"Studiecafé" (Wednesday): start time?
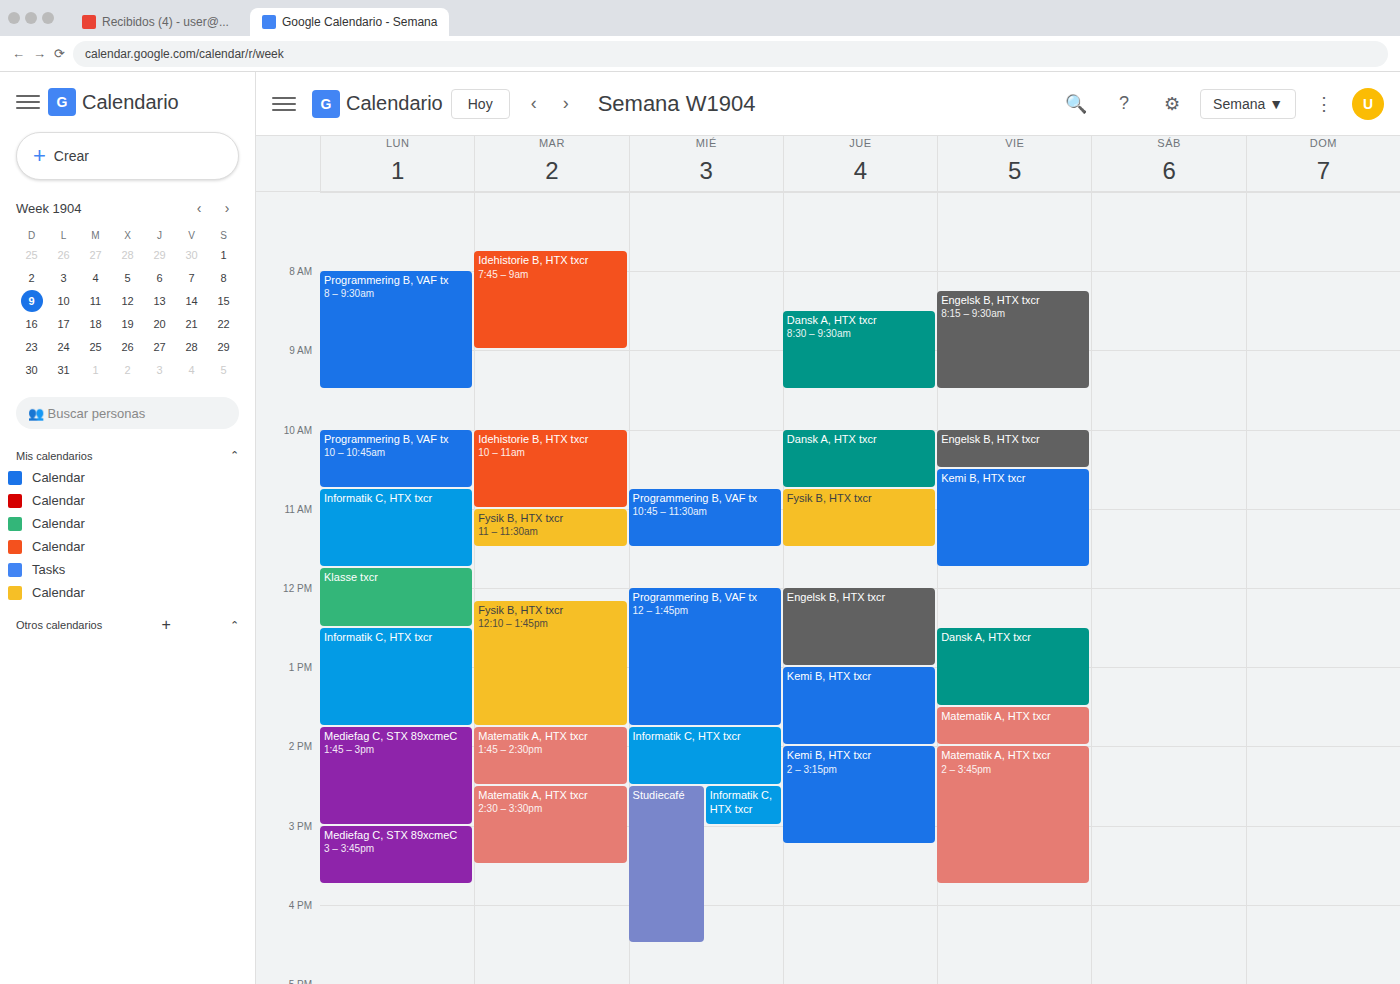
2:30 PM